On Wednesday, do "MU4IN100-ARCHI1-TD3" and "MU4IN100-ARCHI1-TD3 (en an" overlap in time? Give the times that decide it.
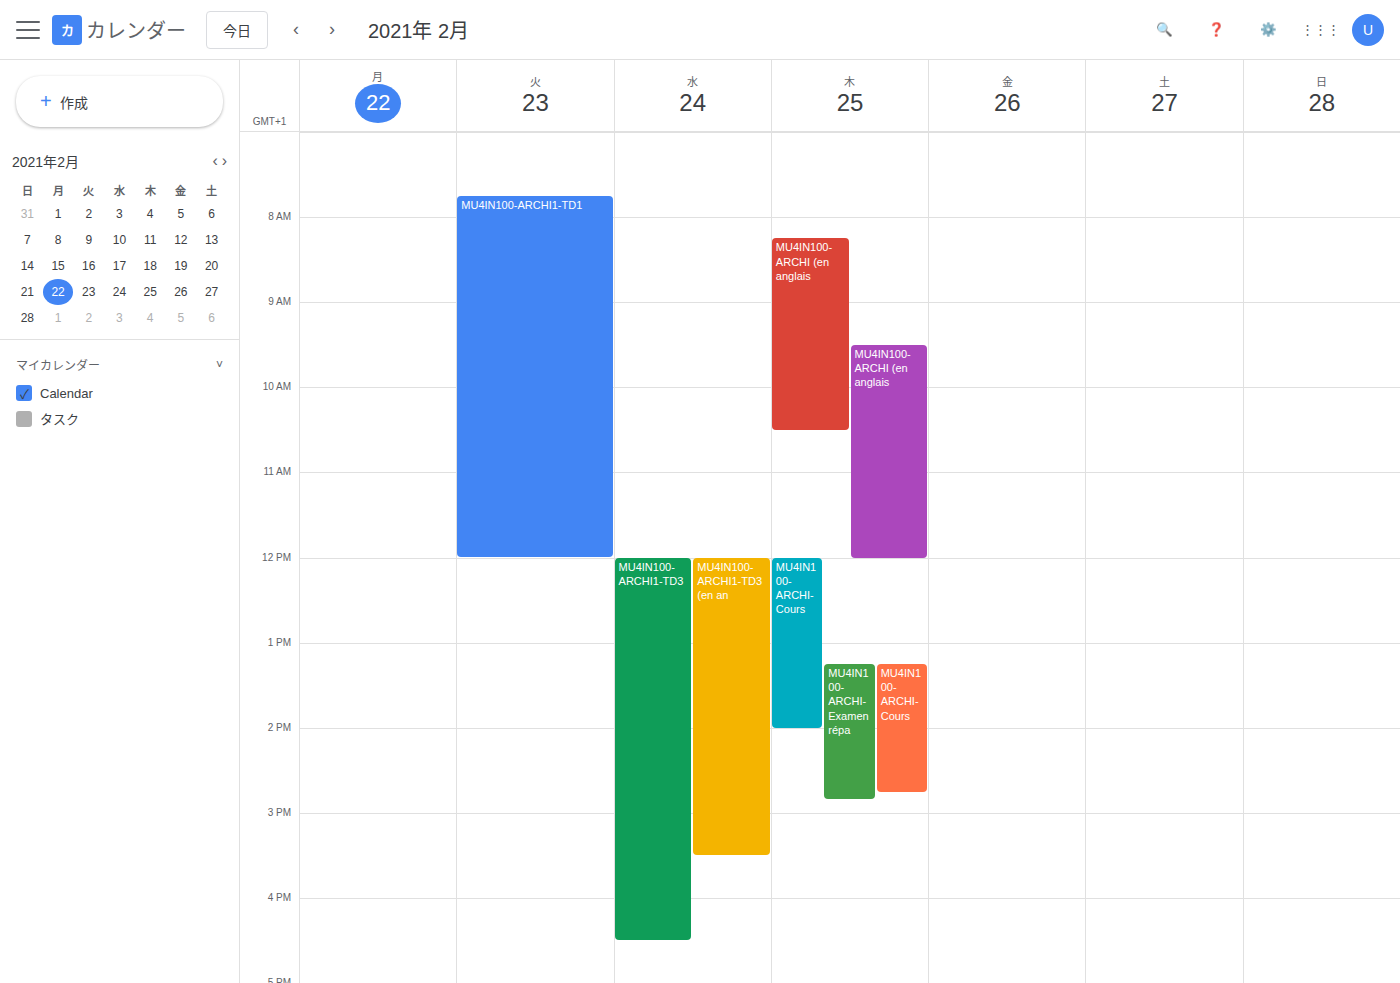
"MU4IN100-ARCHI1-TD3" starts at 12:00, before "MU4IN100-ARCHI1-TD3 (en an" ends at 15:30 -- they overlap.